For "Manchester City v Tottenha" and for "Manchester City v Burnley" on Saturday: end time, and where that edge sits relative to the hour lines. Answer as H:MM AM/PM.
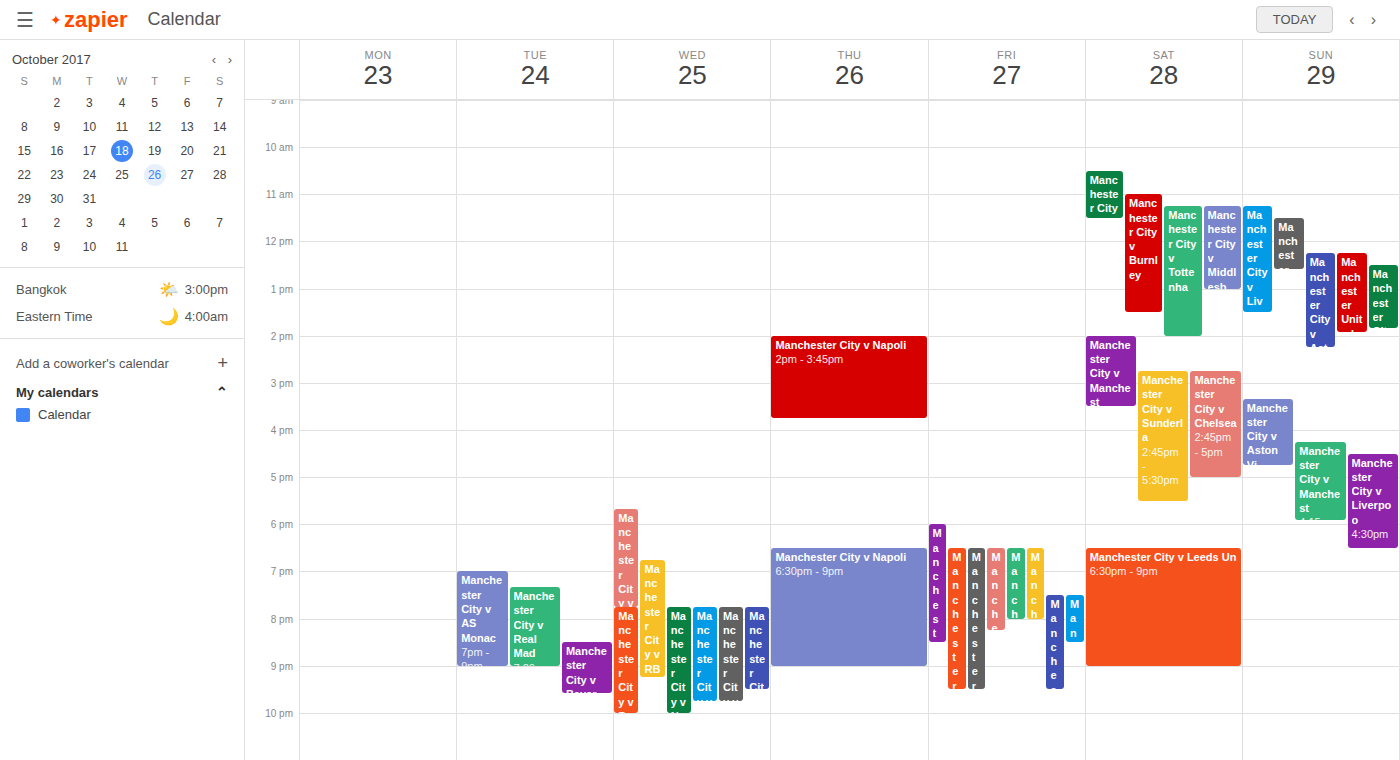
"Manchester City v Tottenha": 2:00 PM, exactly on the 2 PM line. "Manchester City v Burnley": 1:30 PM, halfway between the 1 PM and 2 PM lines.